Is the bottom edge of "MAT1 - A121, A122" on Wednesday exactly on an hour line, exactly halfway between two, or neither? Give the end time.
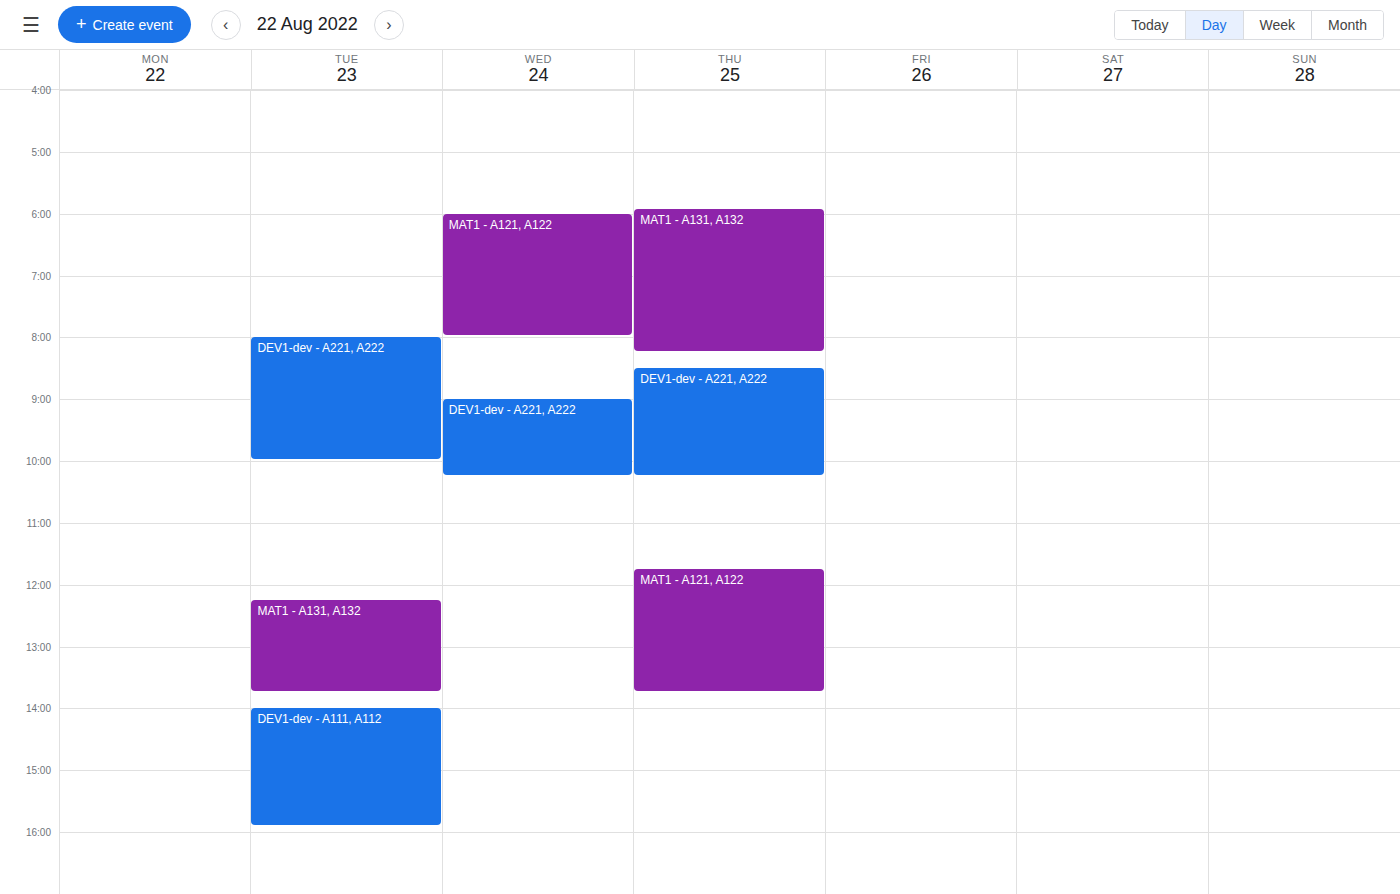
8:00 AM -- exactly on the 8 AM line.